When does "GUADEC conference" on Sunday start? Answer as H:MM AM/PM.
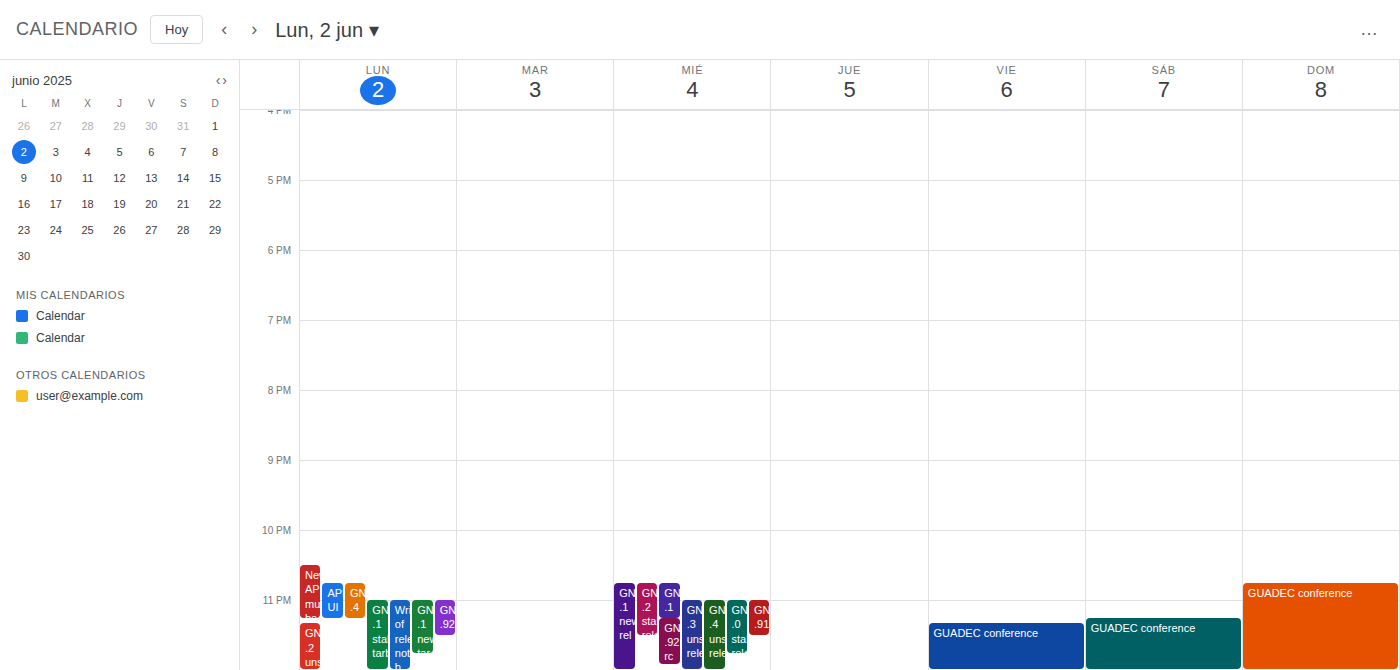
10:45 PM